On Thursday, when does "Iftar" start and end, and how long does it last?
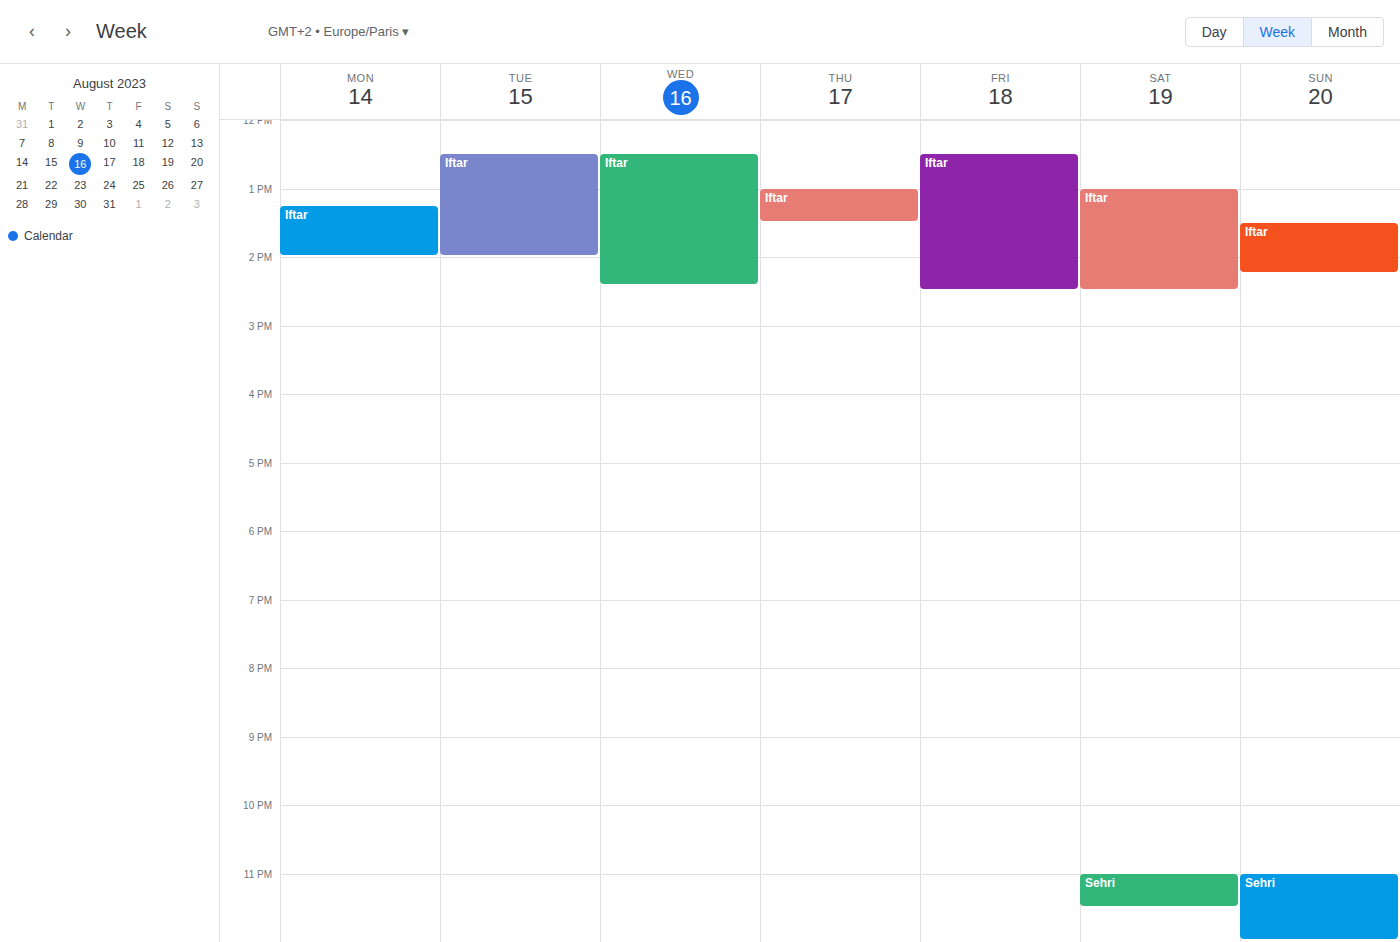
1:00 PM to 1:30 PM, 30 minutes